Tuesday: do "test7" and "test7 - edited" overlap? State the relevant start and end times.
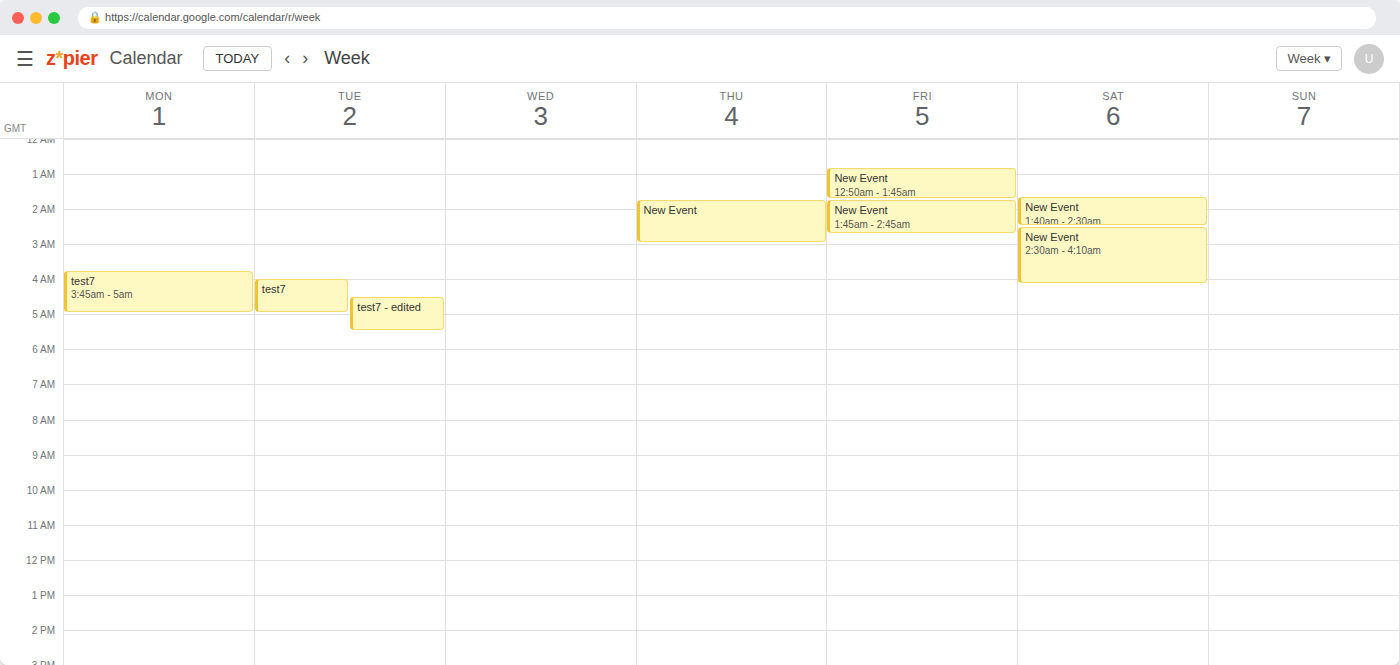
"test7 - edited" starts at 4:30 AM, before "test7" ends at 5:00 AM -- they overlap.